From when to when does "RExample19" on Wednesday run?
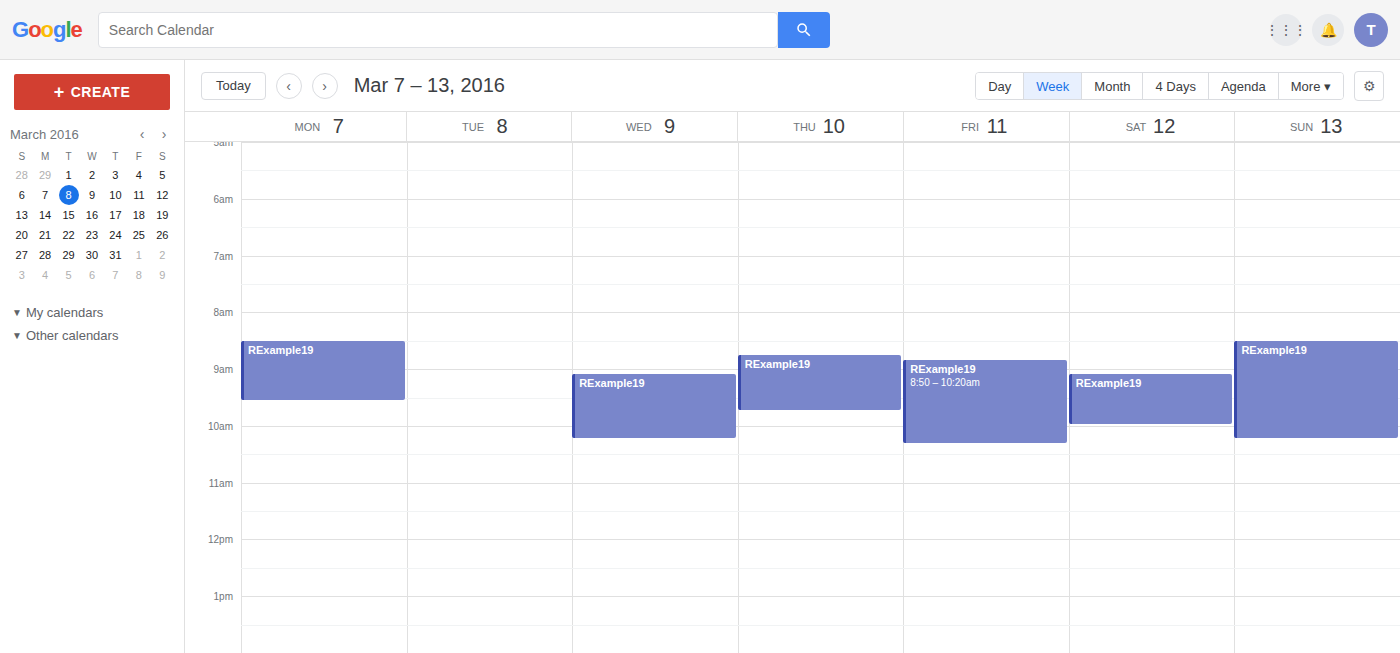
9:05 AM to 10:15 AM